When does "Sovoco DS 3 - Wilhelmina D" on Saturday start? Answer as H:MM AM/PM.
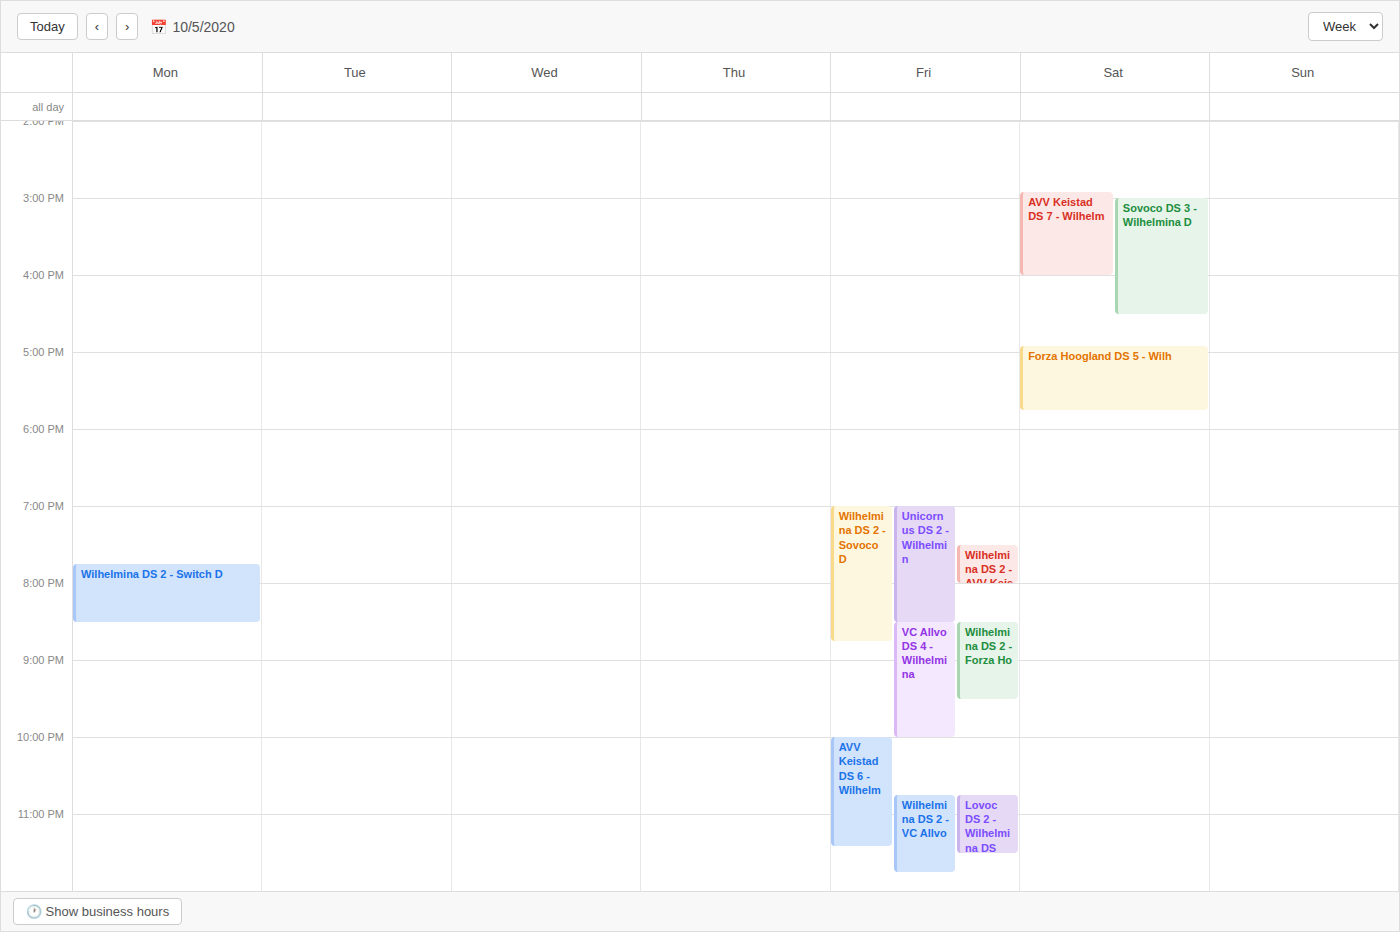
3:00 PM